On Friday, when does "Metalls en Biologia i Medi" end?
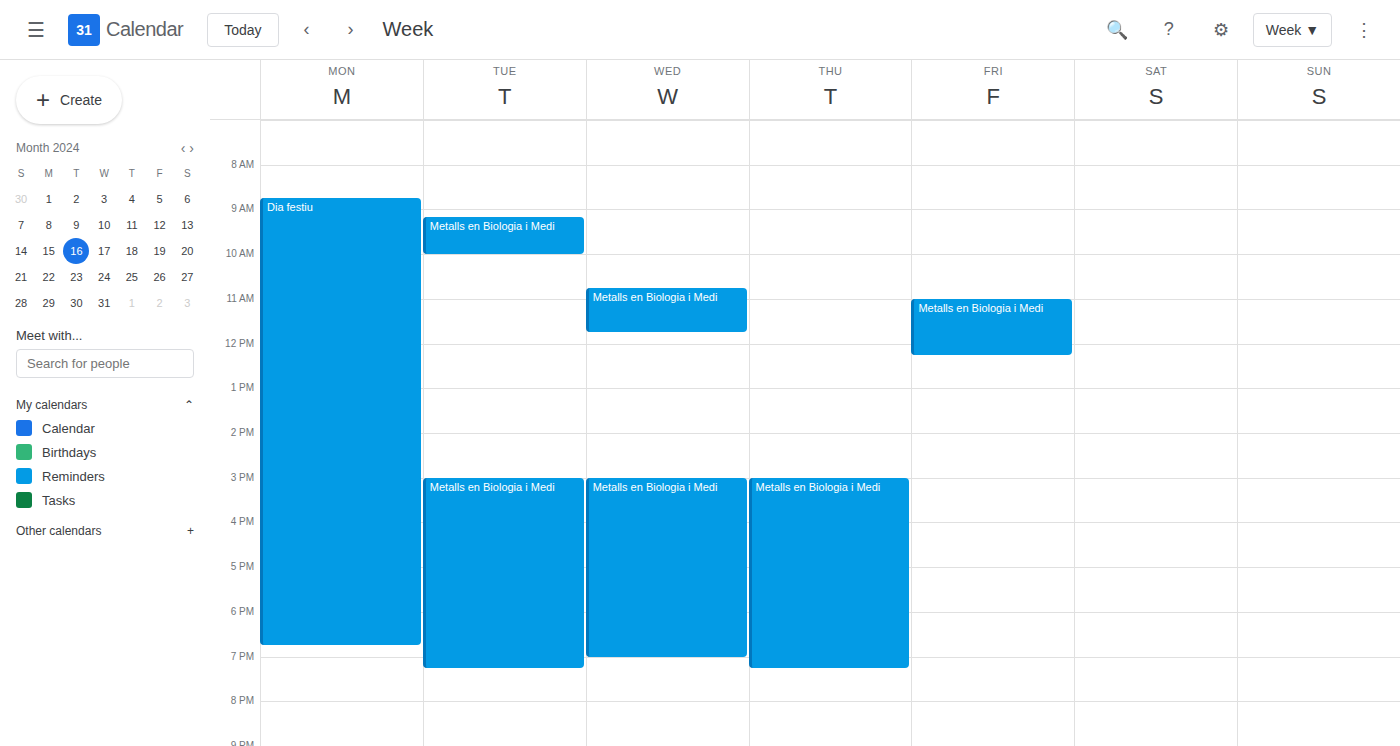
12:15 PM